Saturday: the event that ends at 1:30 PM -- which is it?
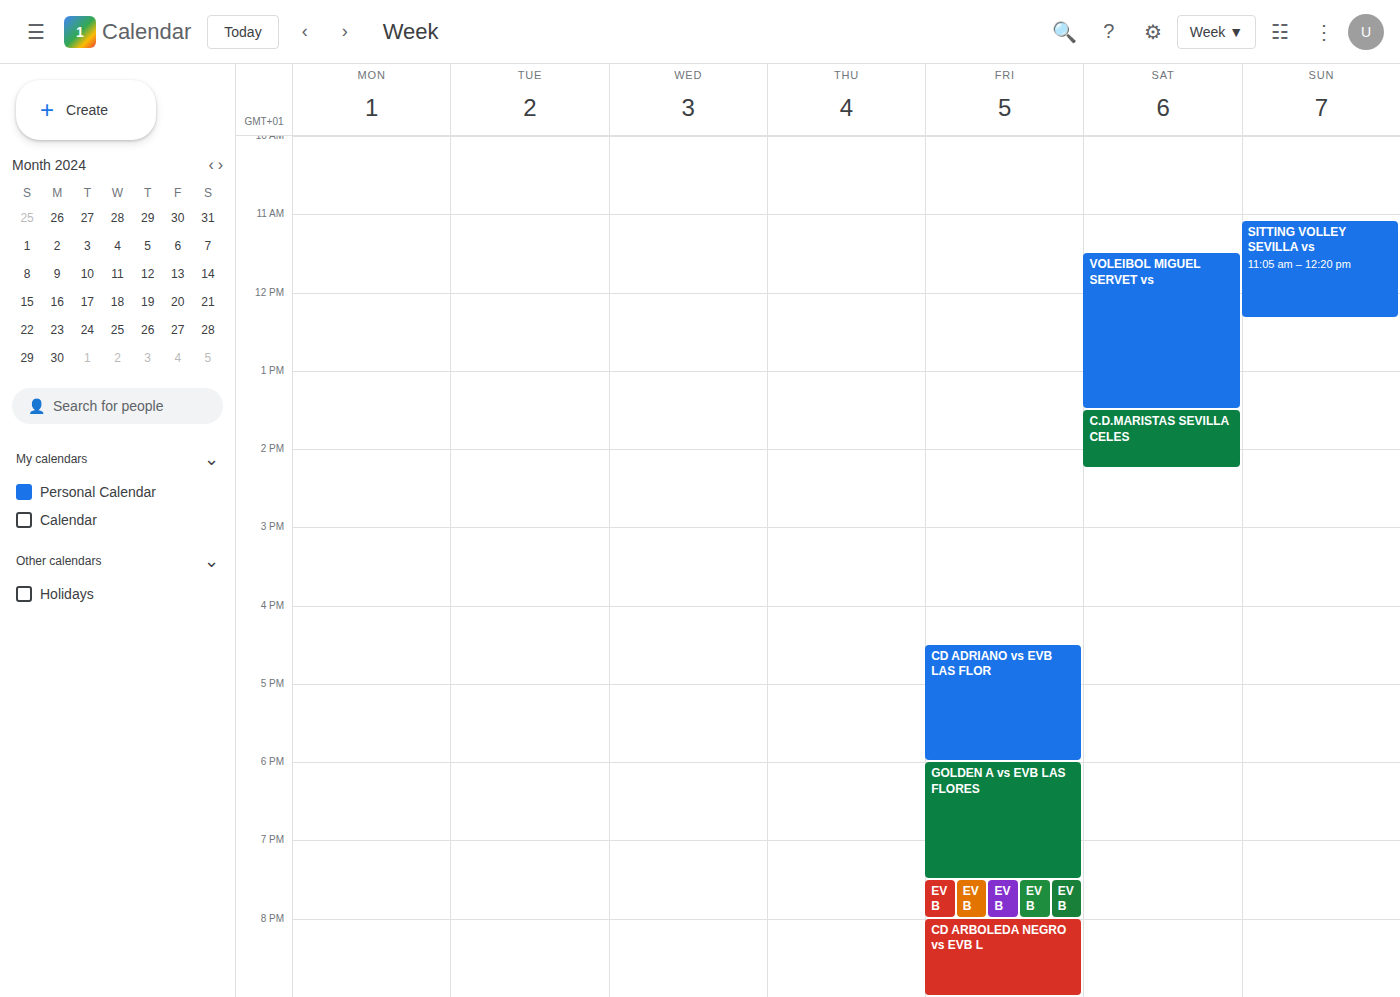
"VOLEIBOL MIGUEL SERVET vs"